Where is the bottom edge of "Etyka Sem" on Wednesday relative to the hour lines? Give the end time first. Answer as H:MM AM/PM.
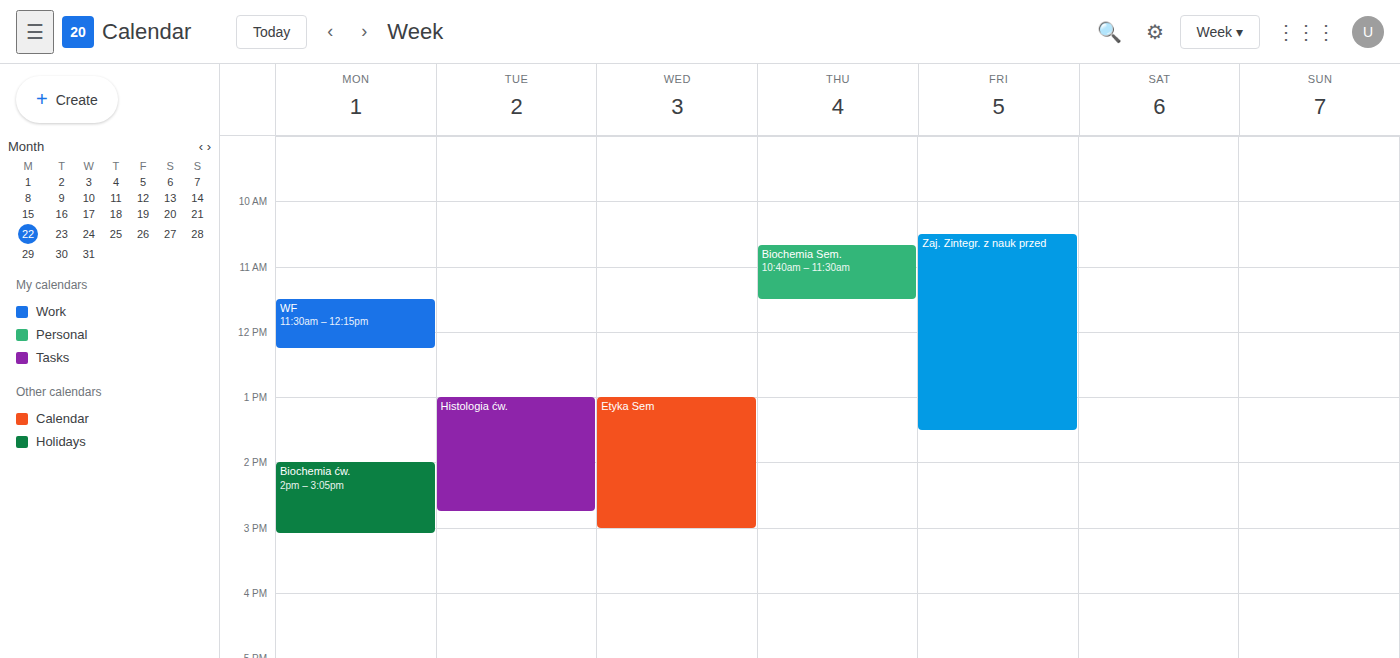
3:00 PM -- exactly on the 3 PM line.